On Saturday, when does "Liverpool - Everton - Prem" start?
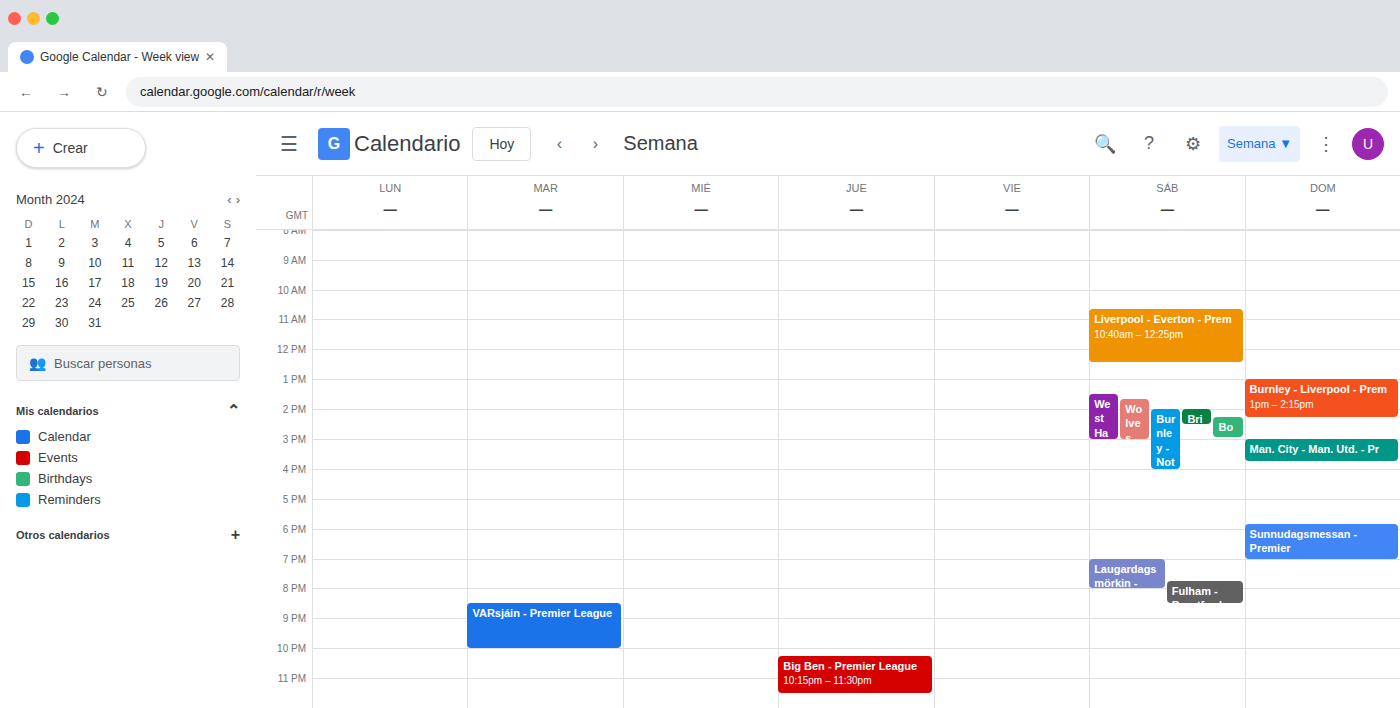
10:40 AM